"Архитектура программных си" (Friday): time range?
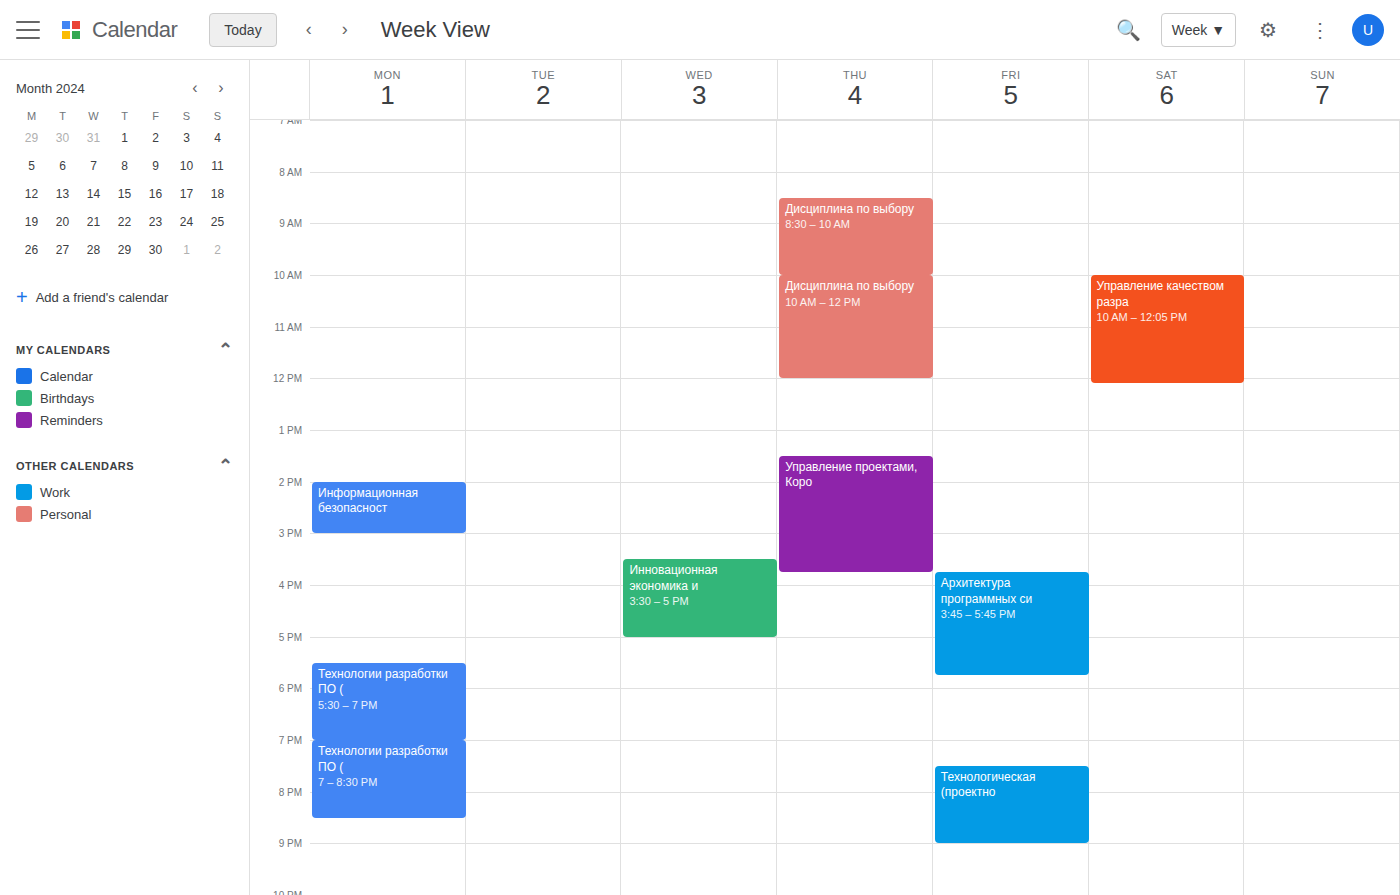
3:45 PM to 5:45 PM